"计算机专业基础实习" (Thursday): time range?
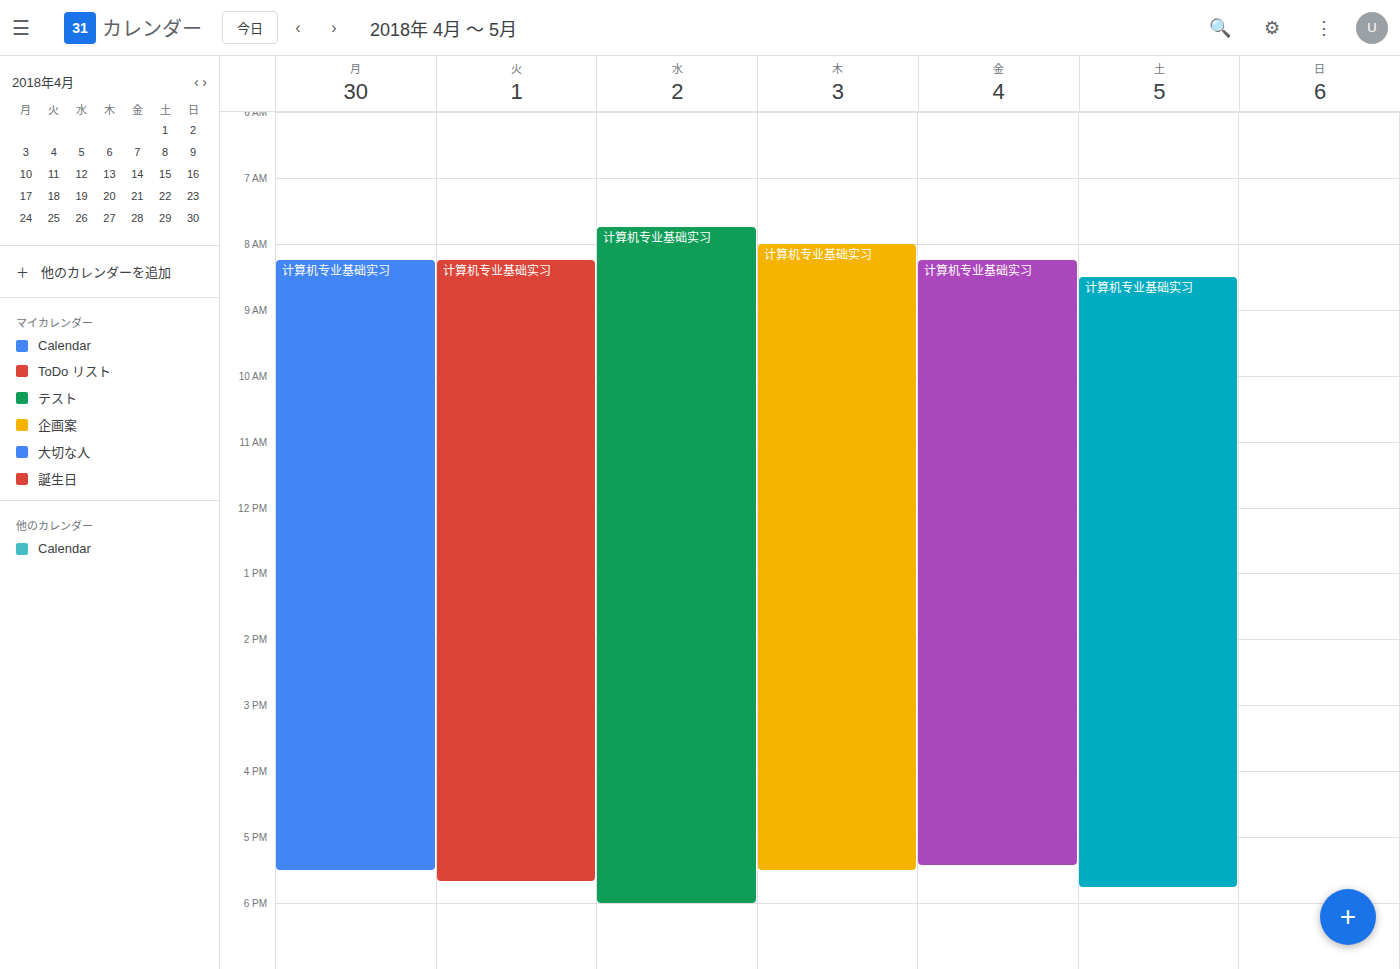
8:00 AM to 5:30 PM